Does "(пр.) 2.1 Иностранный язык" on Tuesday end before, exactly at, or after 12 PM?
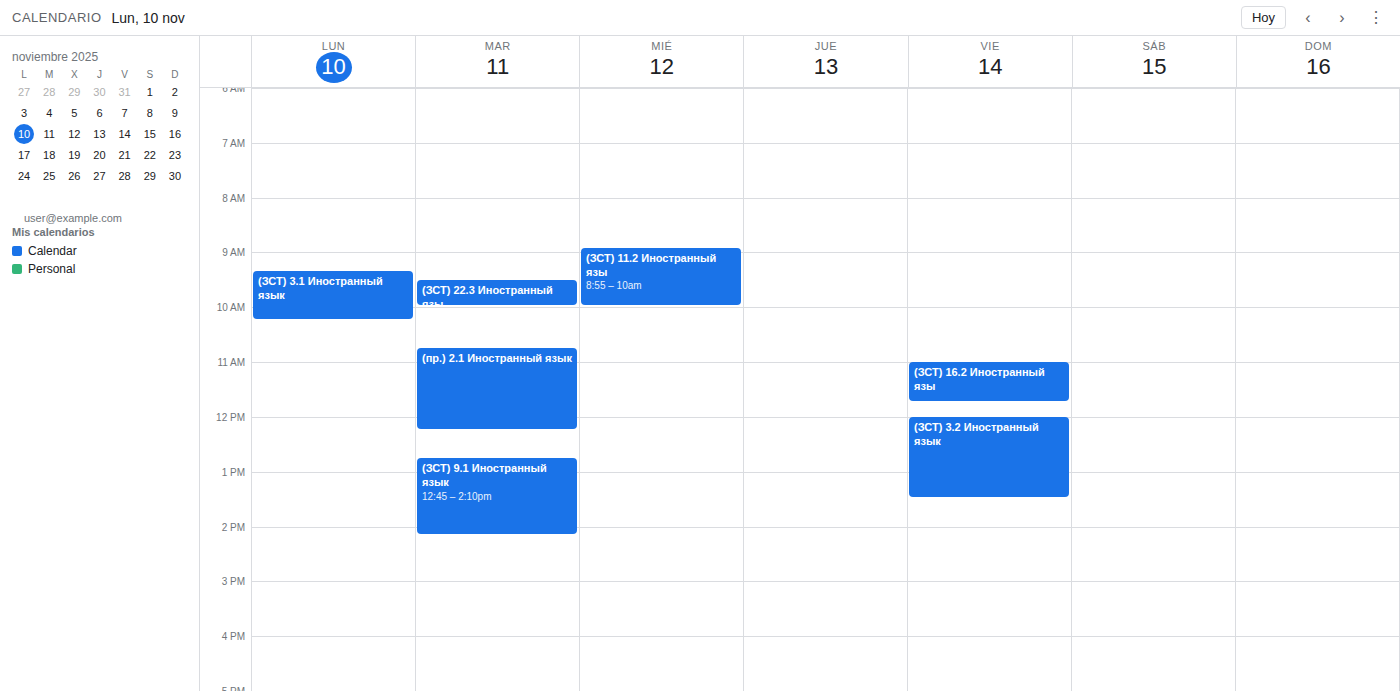
12:15 PM -- after 12 PM, 15 minutes below the 12 PM line.